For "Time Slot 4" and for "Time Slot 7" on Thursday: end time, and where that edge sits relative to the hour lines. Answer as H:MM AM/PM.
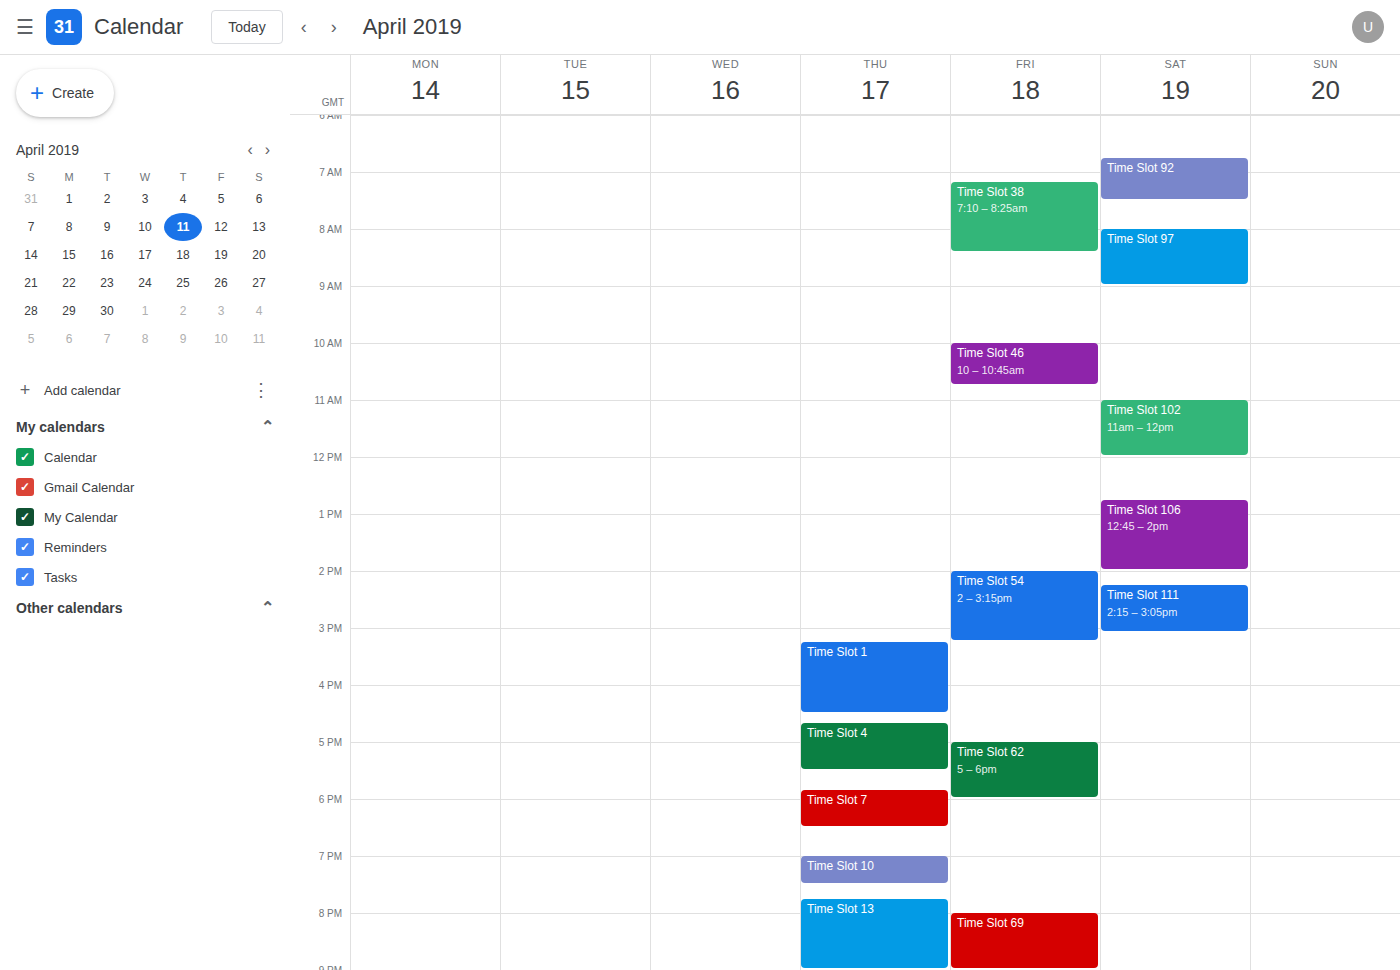
"Time Slot 4": 5:30 PM, halfway between the 5 PM and 6 PM lines. "Time Slot 7": 6:30 PM, halfway between the 6 PM and 7 PM lines.